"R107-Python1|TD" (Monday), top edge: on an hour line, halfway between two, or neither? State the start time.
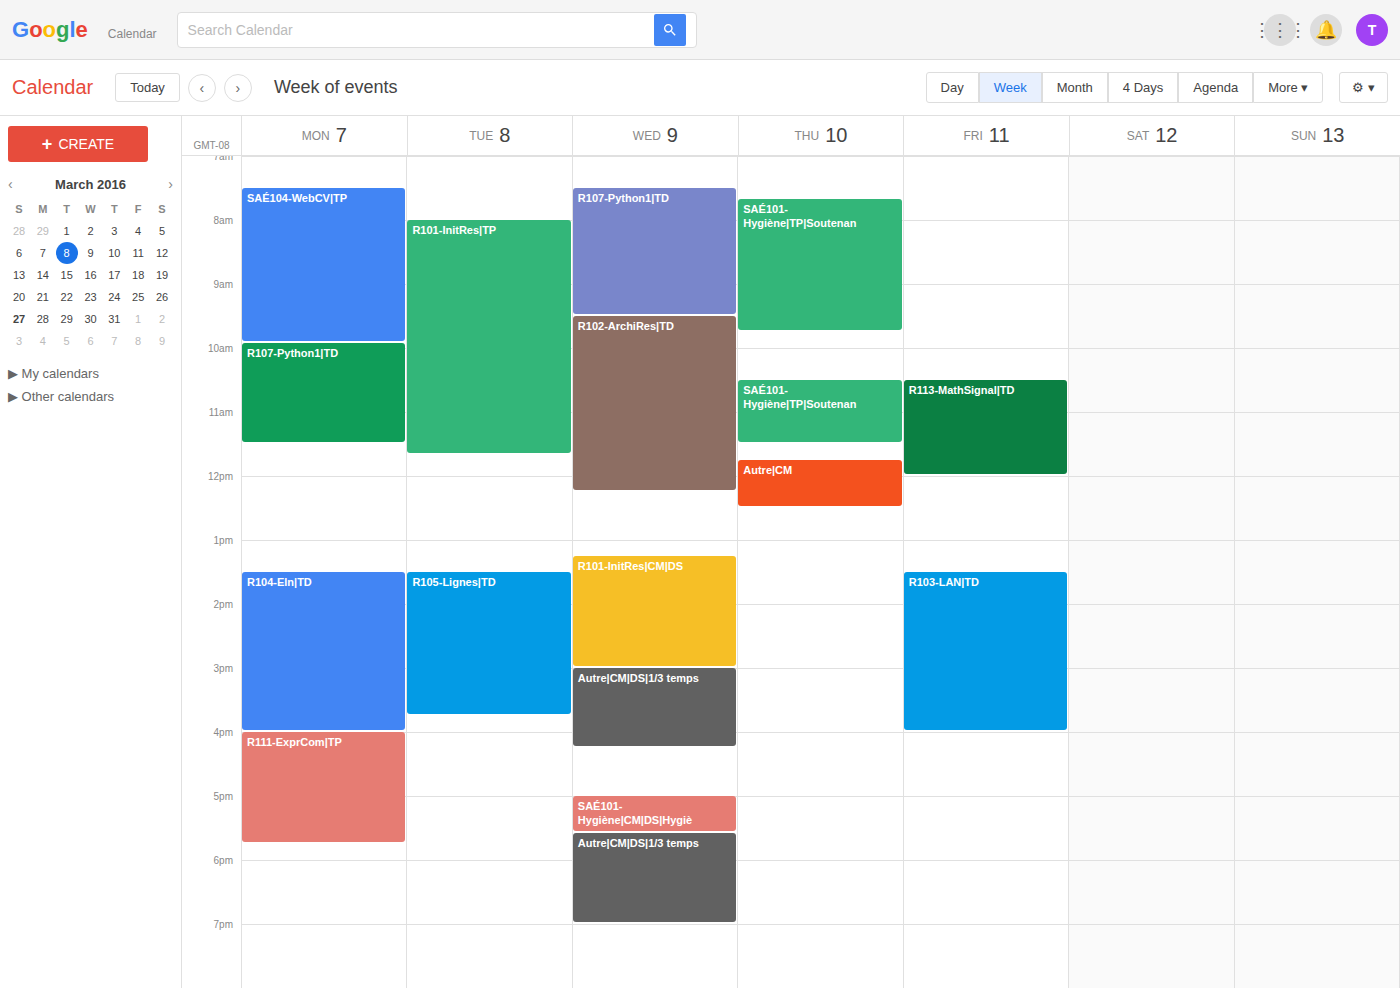
9:55 AM -- neither: 55 minutes below the 9 AM line and 5 minutes above the 10 AM line.